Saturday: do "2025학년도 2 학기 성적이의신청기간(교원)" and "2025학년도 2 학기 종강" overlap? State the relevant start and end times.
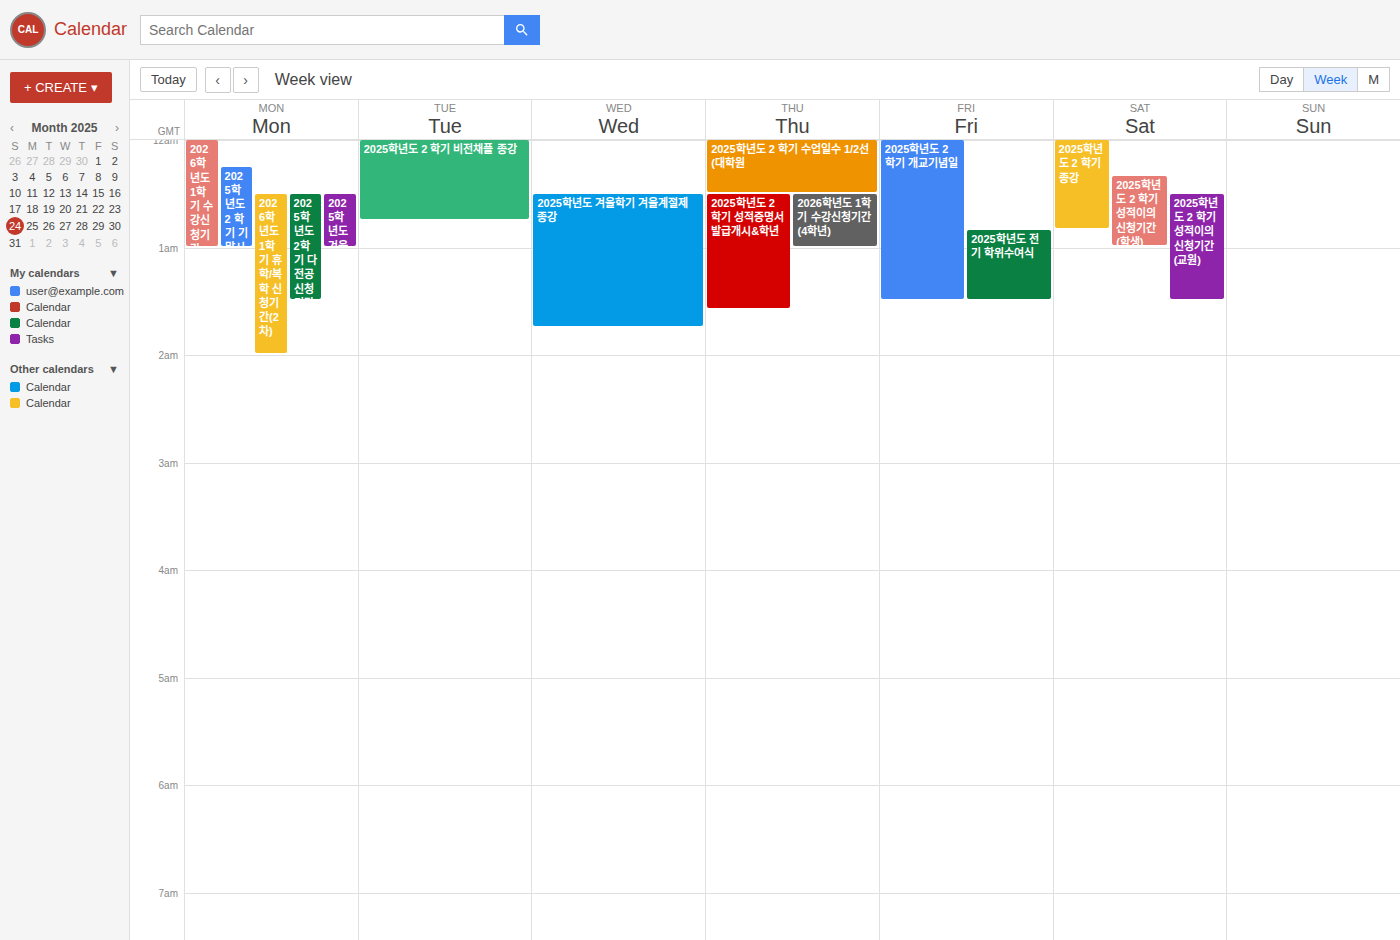
"2025학년도 2 학기 성적이의신청기간(교원)" starts at 12:30 AM, before "2025학년도 2 학기 종강" ends at 12:50 AM -- they overlap.